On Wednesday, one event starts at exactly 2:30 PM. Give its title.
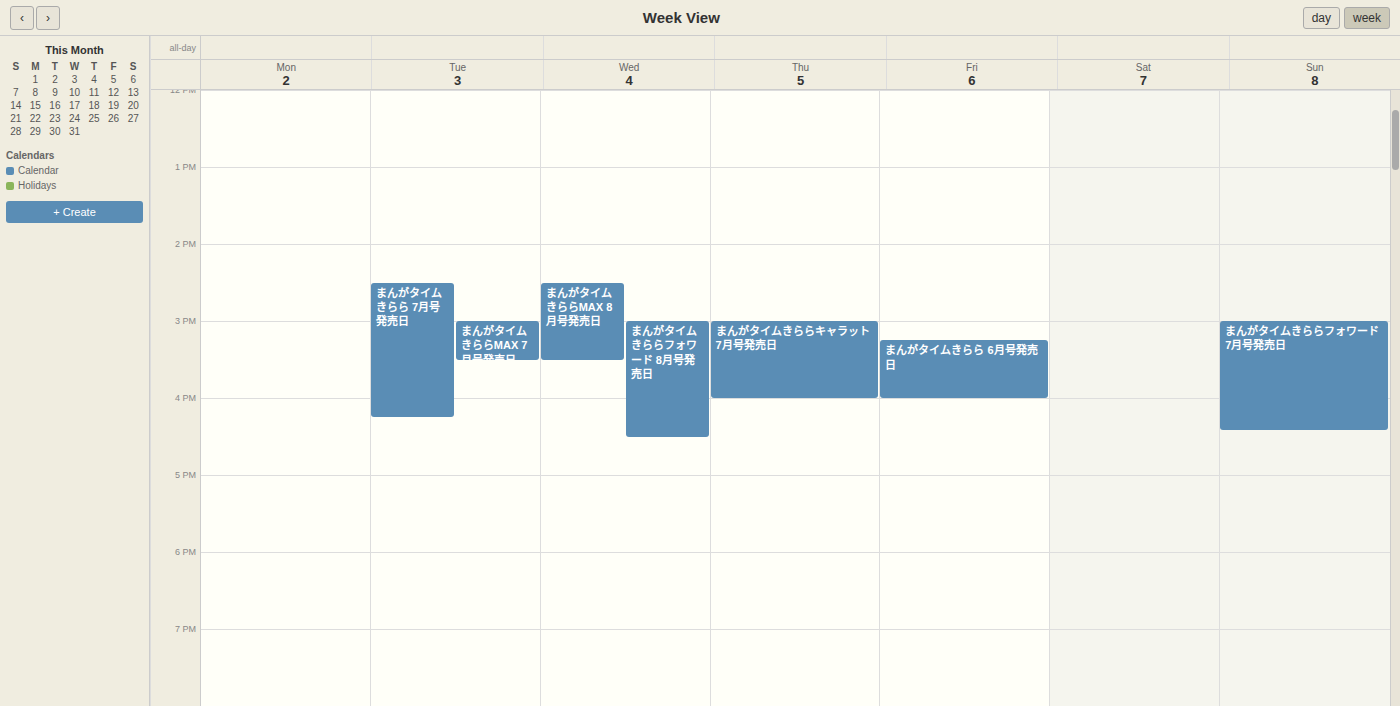
"まんがタイムきららMAX 8月号発売日"